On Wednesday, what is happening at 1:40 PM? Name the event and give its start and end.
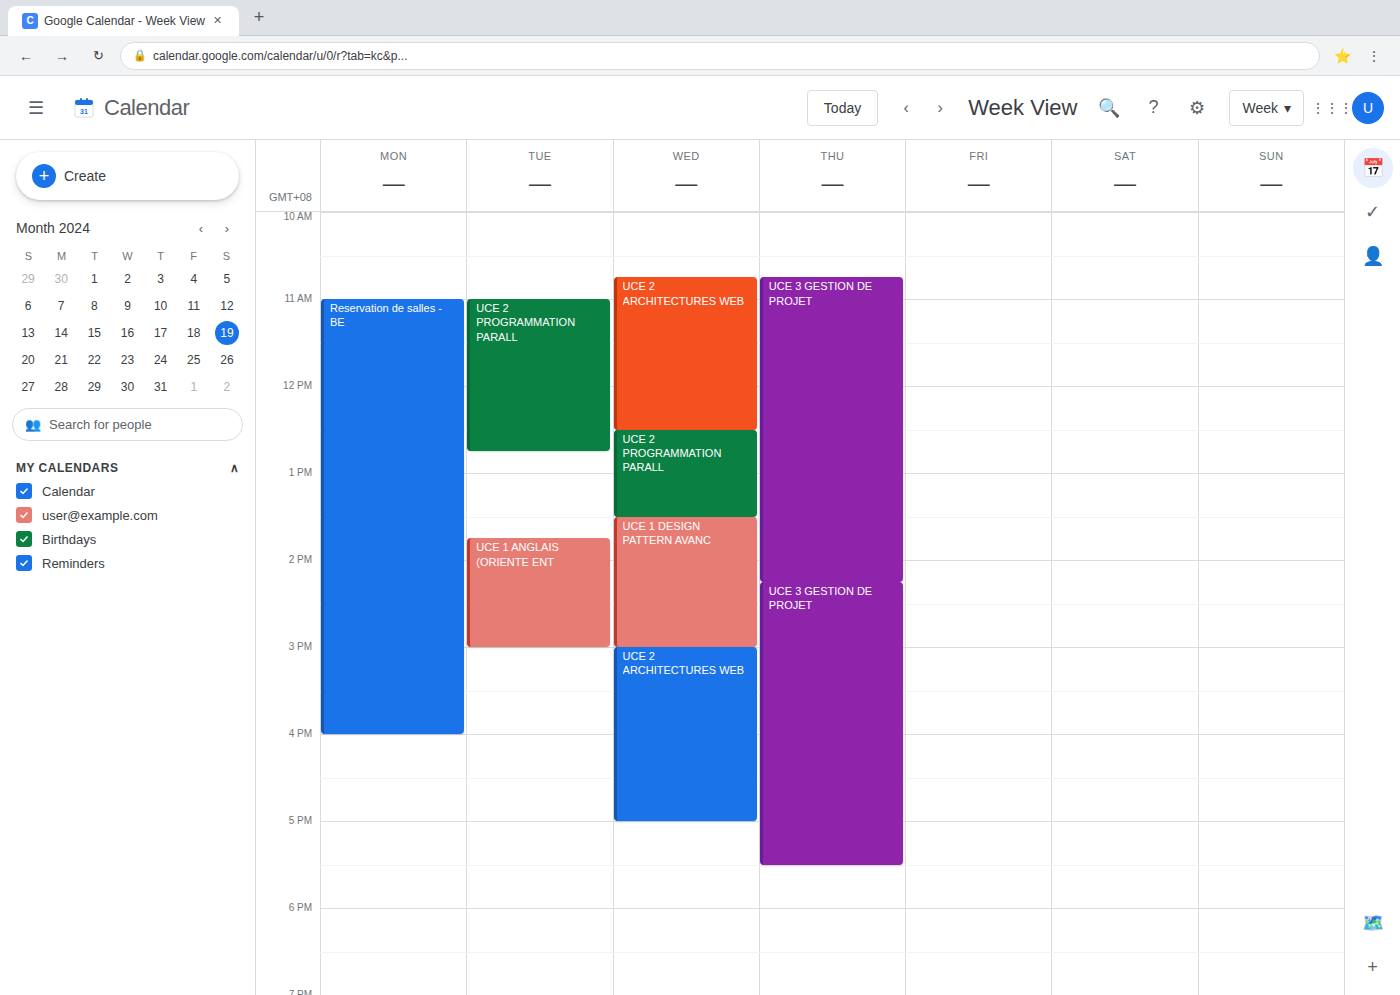
"UCE 1 DESIGN PATTERN AVANC", 1:30 PM to 3:00 PM